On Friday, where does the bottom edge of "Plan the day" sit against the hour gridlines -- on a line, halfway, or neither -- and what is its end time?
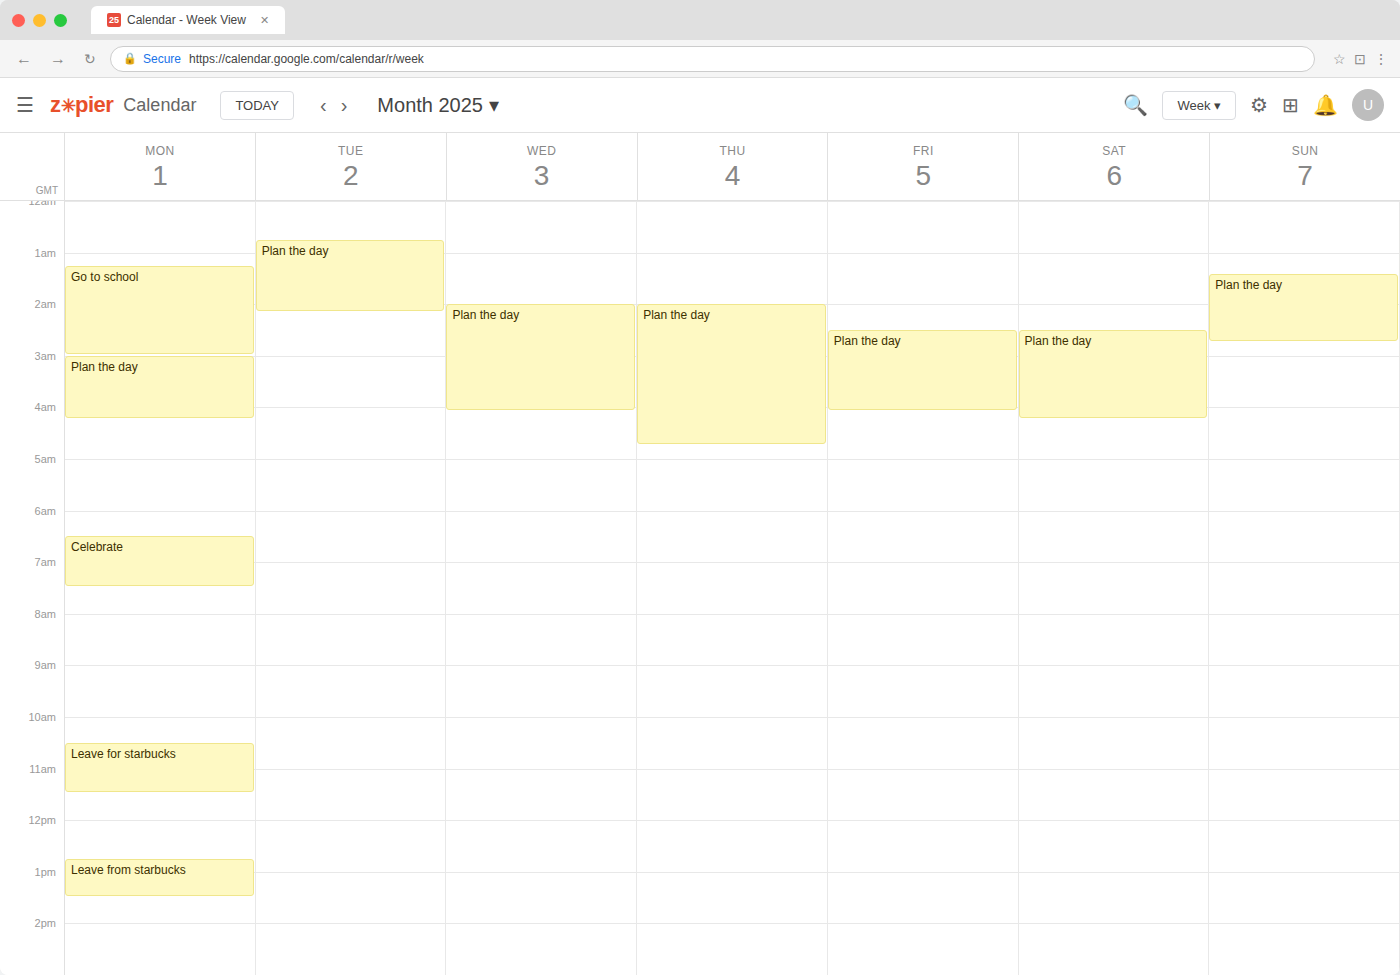
4:05 AM -- neither: 5 minutes below the 4 AM line and 55 minutes above the 5 AM line.